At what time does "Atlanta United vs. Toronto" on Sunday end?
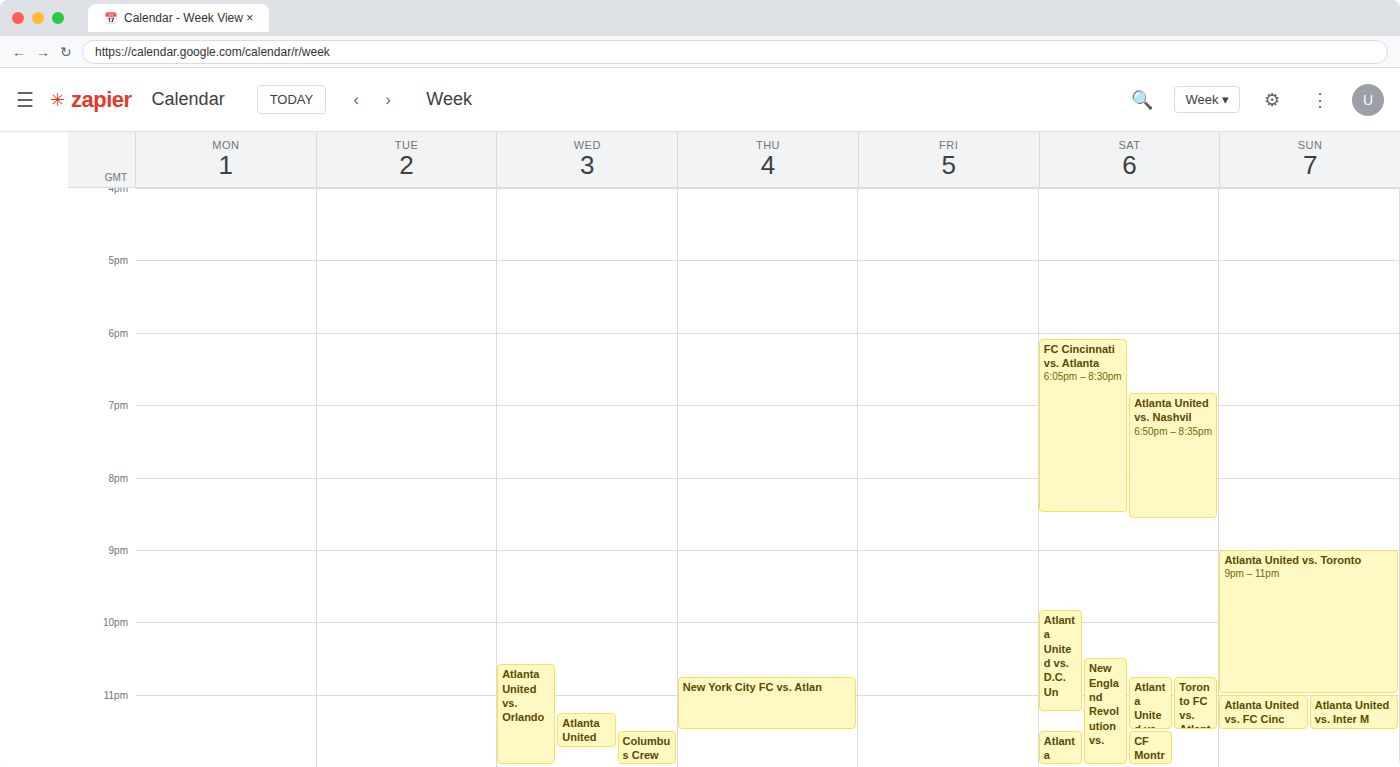
11:00 PM